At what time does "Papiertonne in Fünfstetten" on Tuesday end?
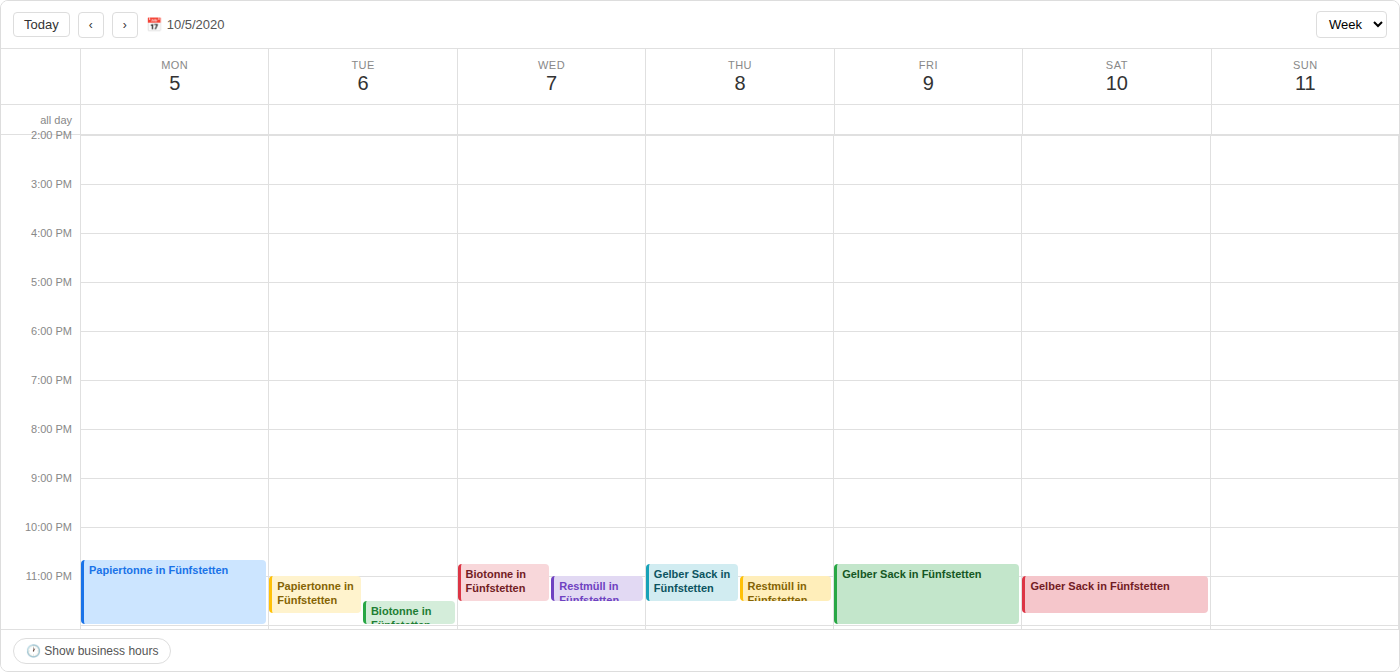
11:45 PM